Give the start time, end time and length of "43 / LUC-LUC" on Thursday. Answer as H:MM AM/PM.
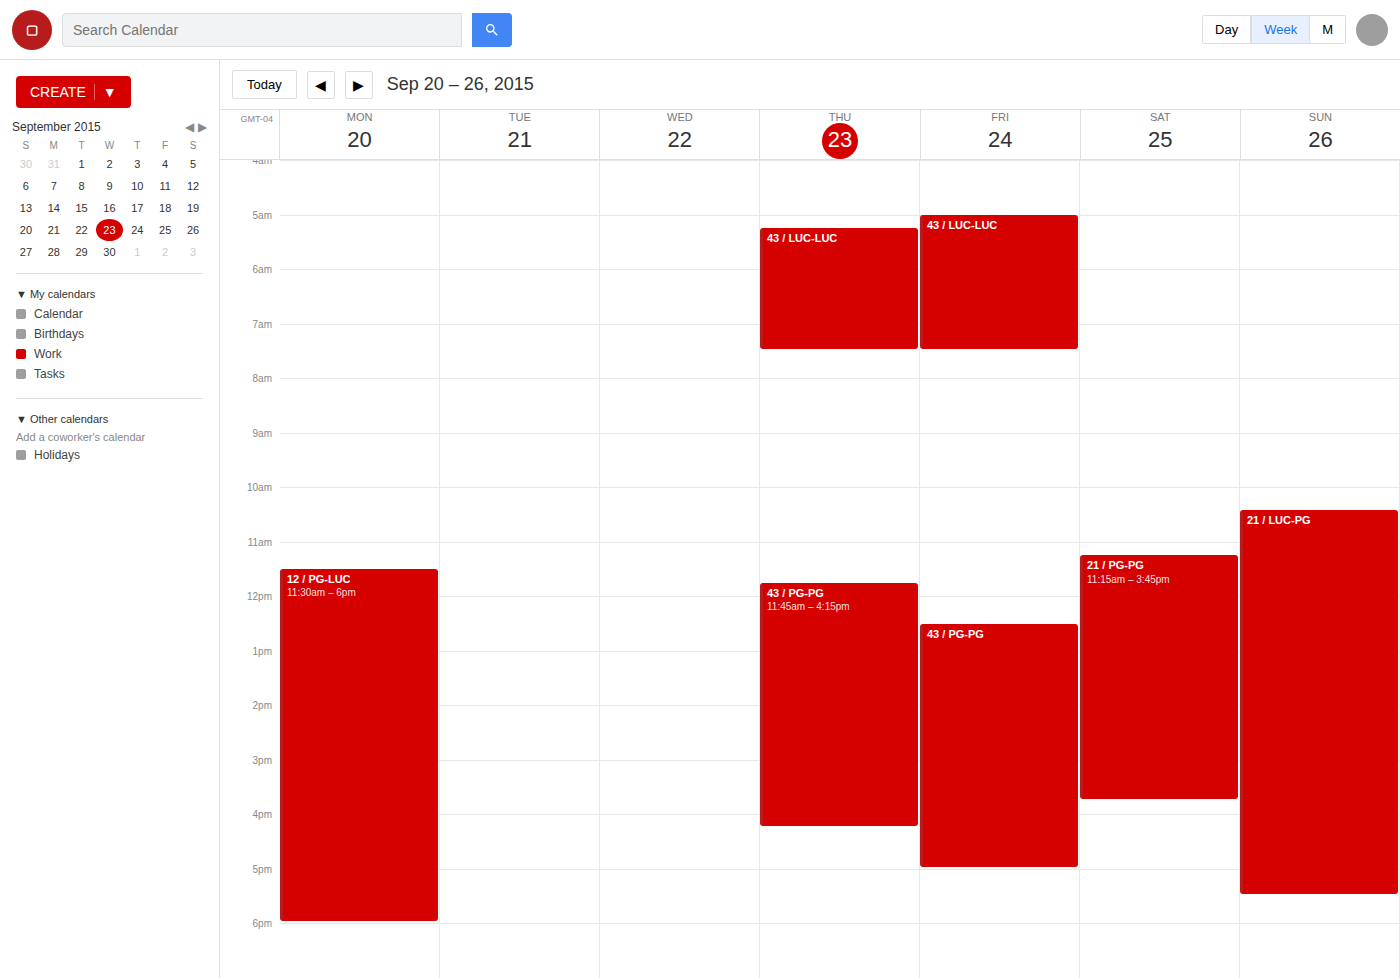
5:15 AM to 7:30 AM, 2 hours 15 minutes